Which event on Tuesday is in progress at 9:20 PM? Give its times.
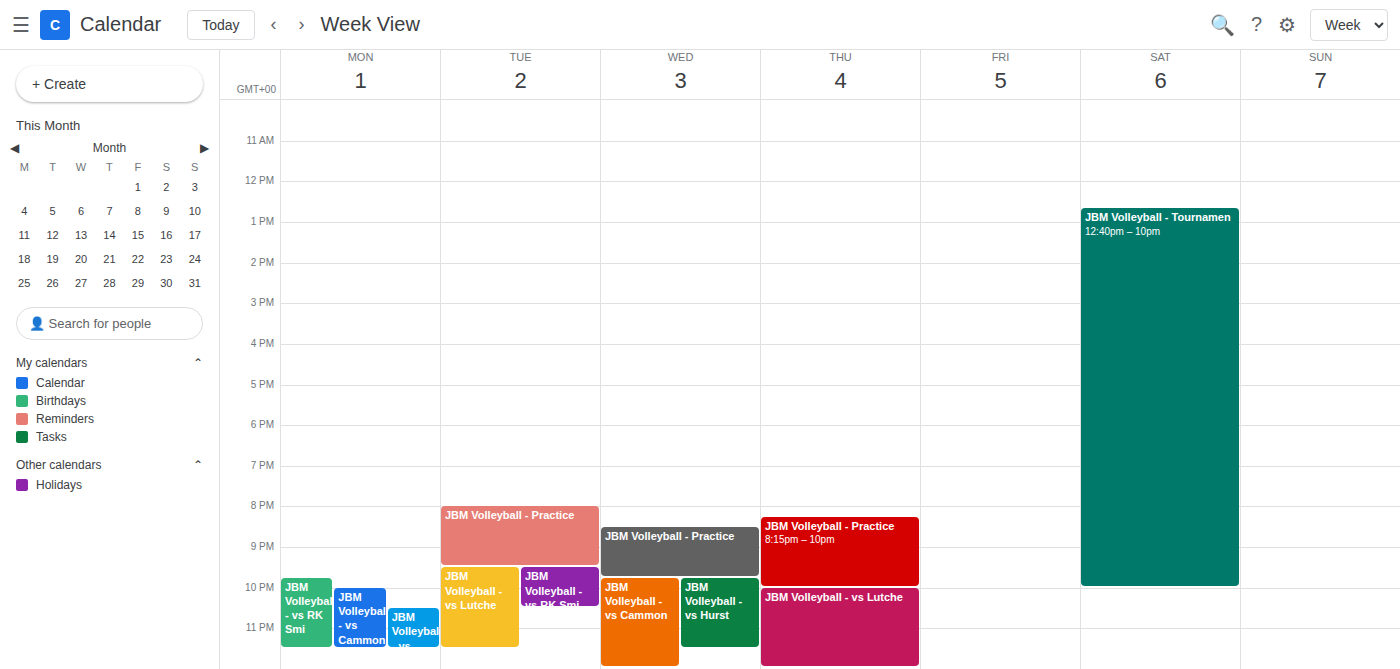
"JBM Volleyball - Practice", 8:00 PM to 9:30 PM